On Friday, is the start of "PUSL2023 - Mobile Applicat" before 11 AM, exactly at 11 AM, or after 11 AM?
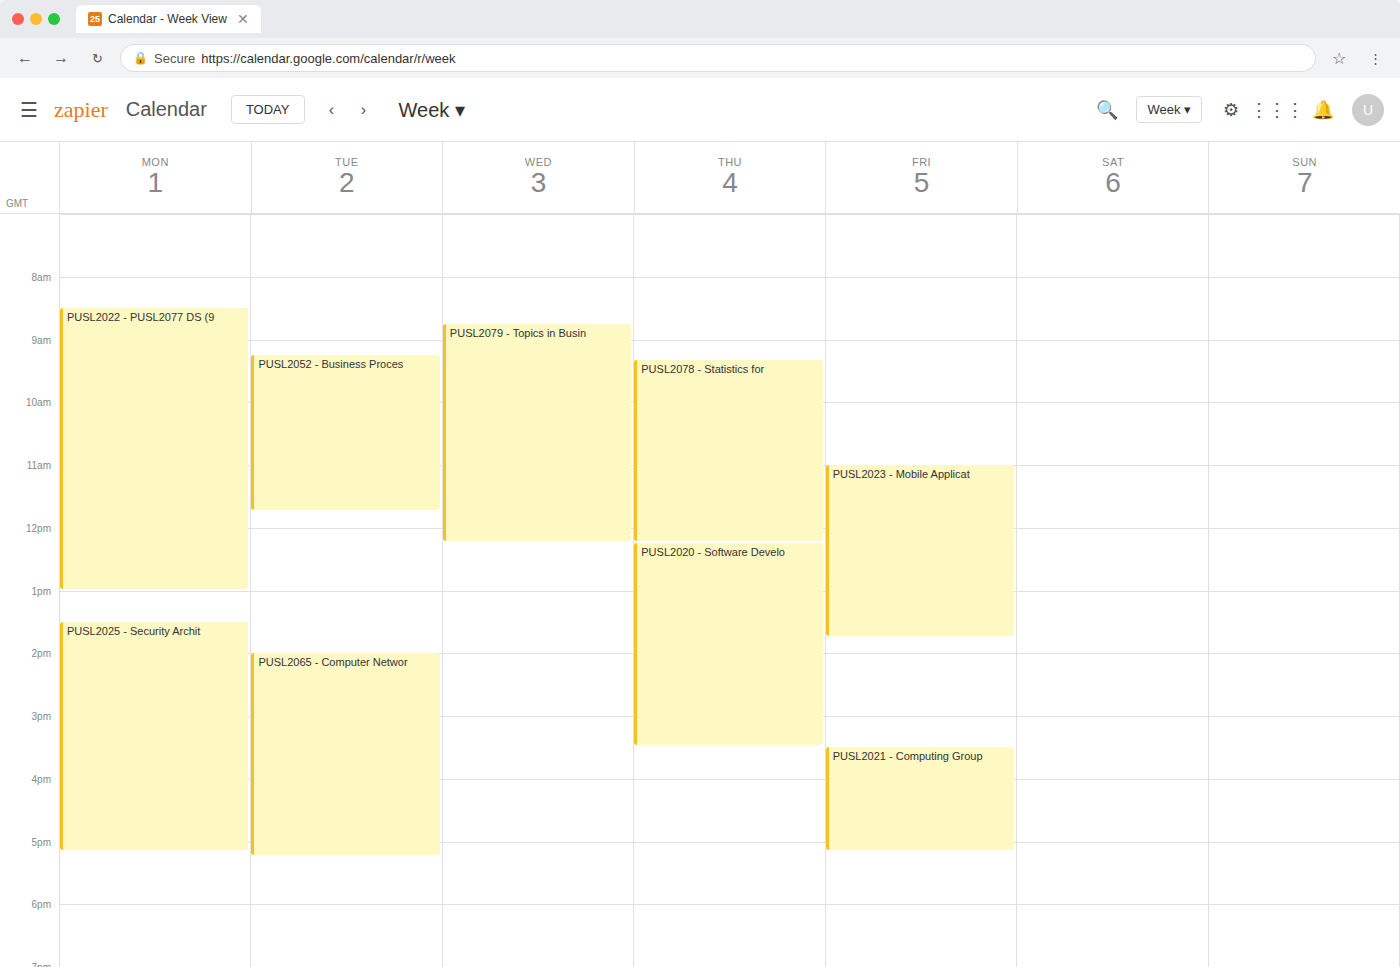
11:00 AM -- exactly at 11 AM, on the 11 AM line.